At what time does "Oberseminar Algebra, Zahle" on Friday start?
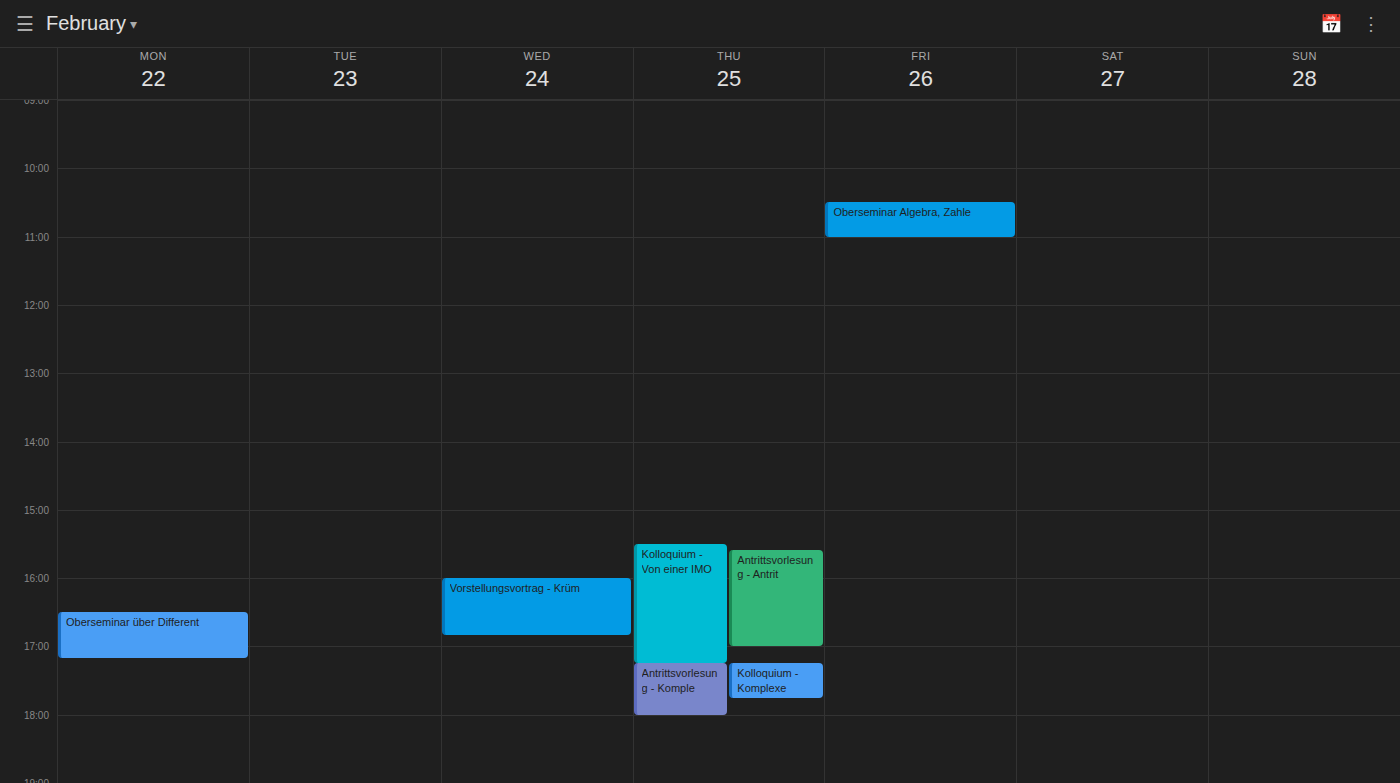
10:30 AM